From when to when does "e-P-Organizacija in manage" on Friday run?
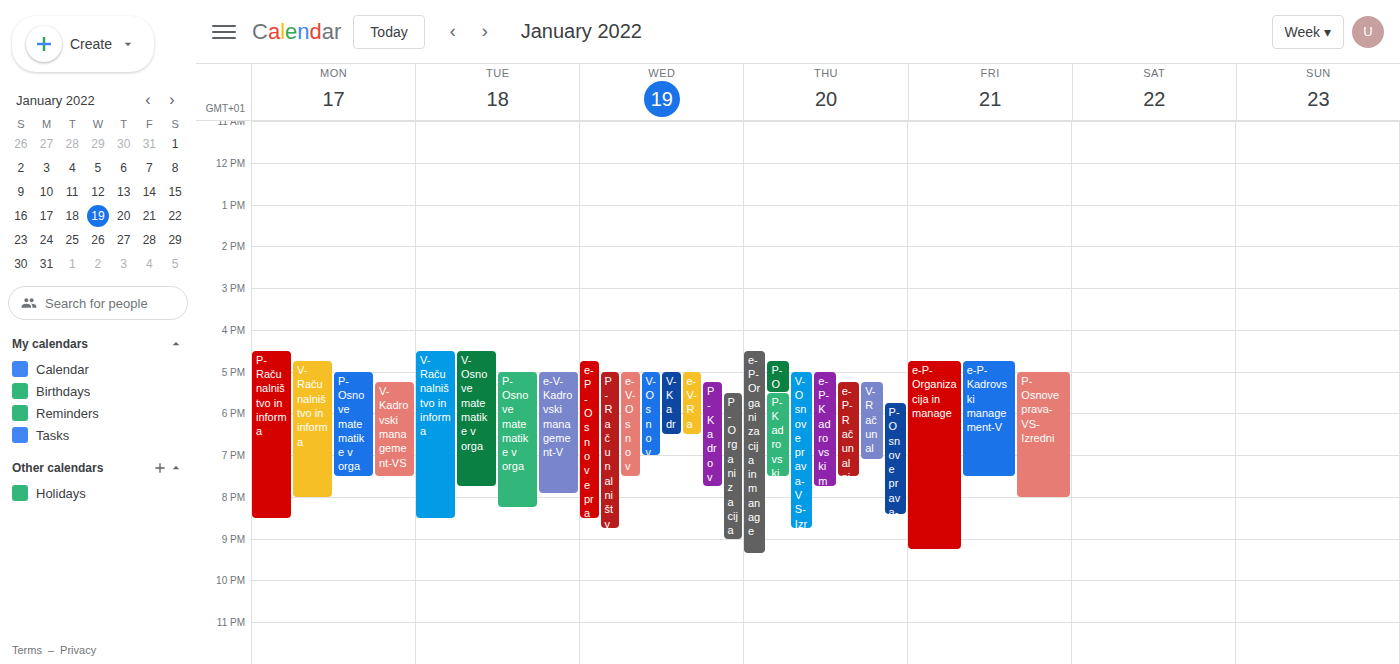
4:45 PM to 9:15 PM